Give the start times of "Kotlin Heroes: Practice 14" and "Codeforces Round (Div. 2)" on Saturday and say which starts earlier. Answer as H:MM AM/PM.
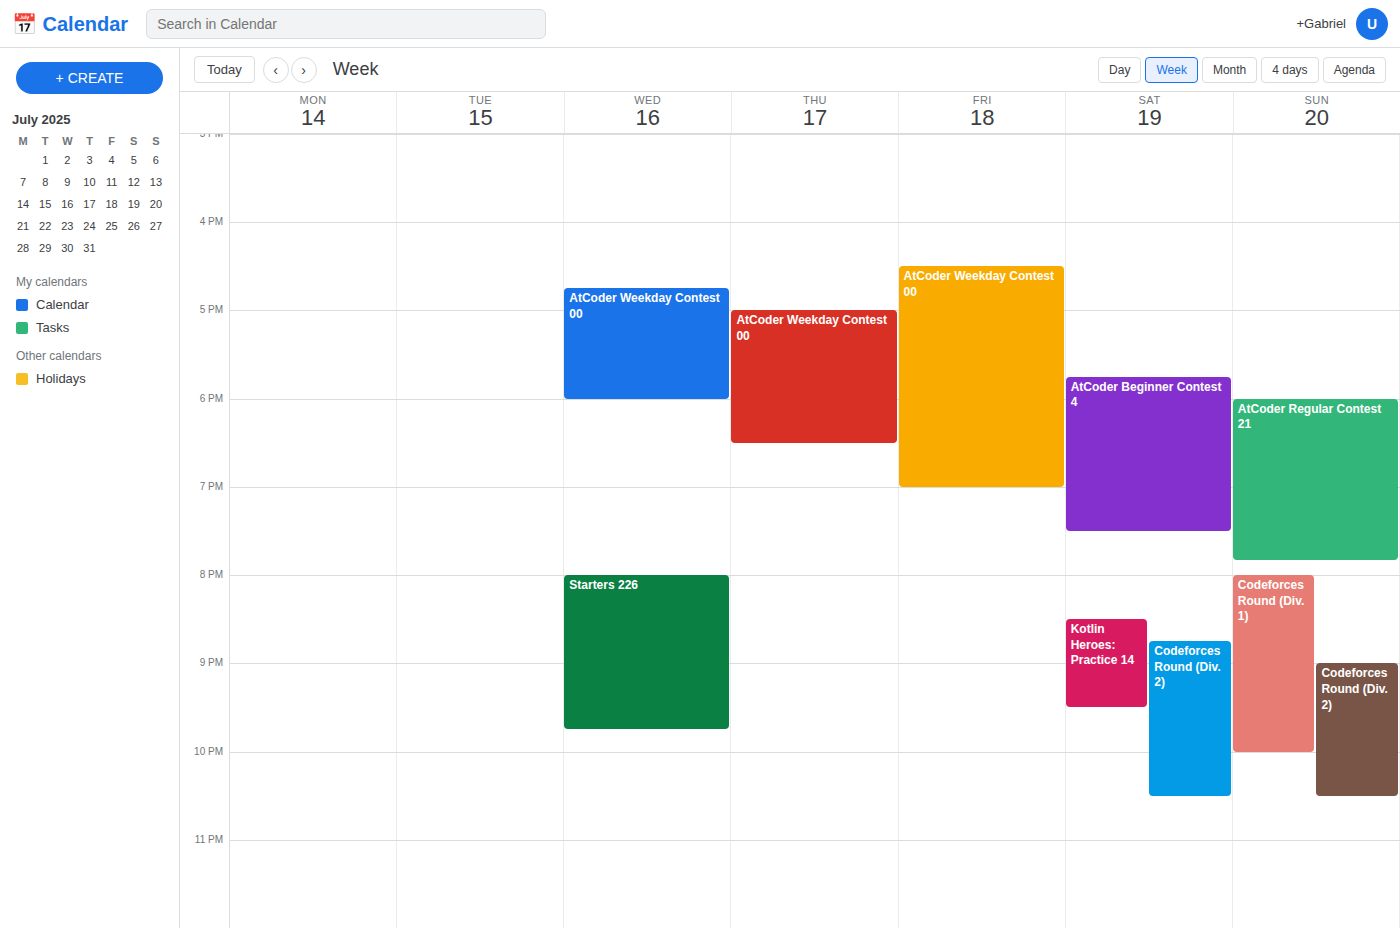
"Kotlin Heroes: Practice 14" 8:30 PM; "Codeforces Round (Div. 2)" 8:45 PM.